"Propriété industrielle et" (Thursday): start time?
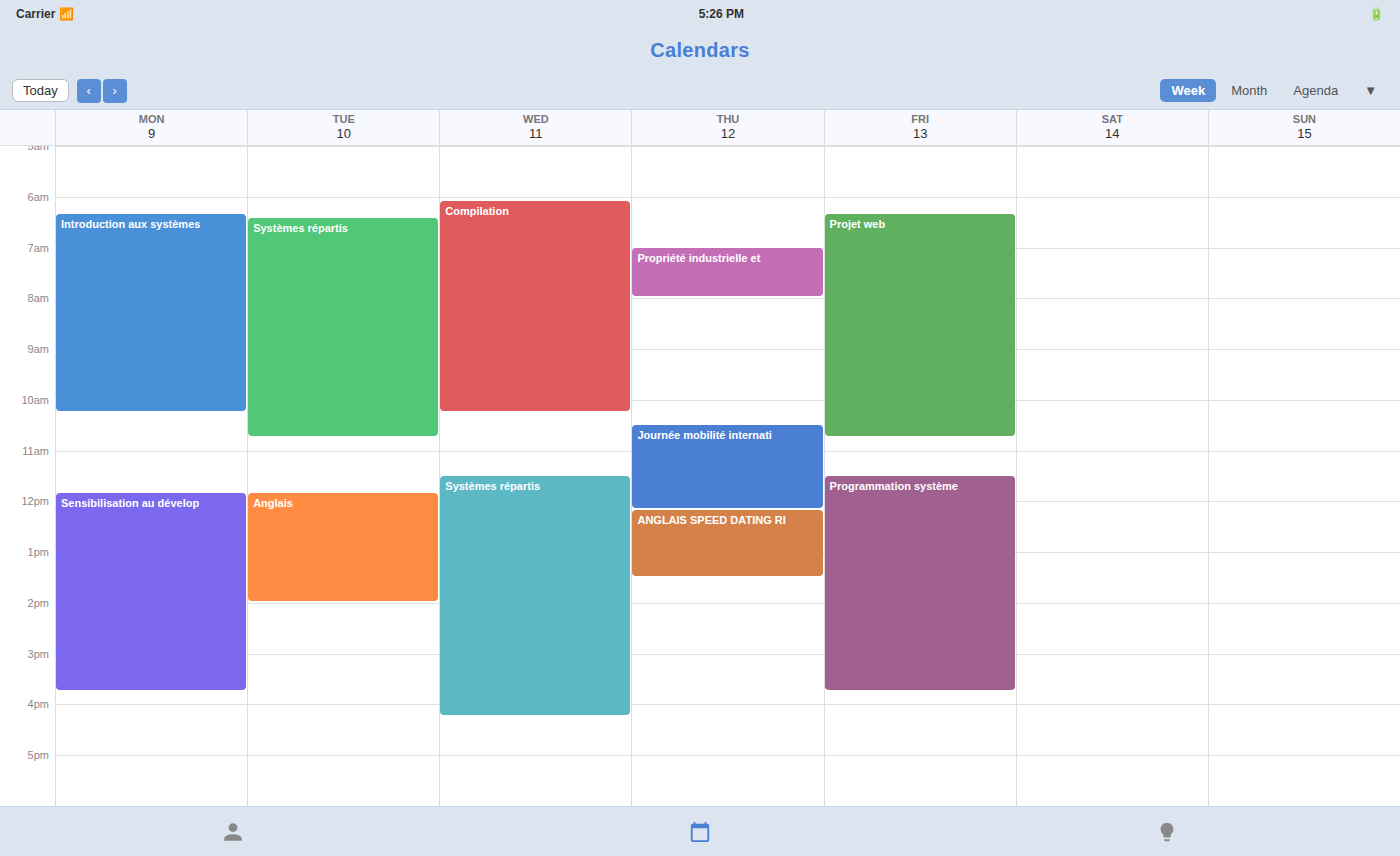
7:00 AM